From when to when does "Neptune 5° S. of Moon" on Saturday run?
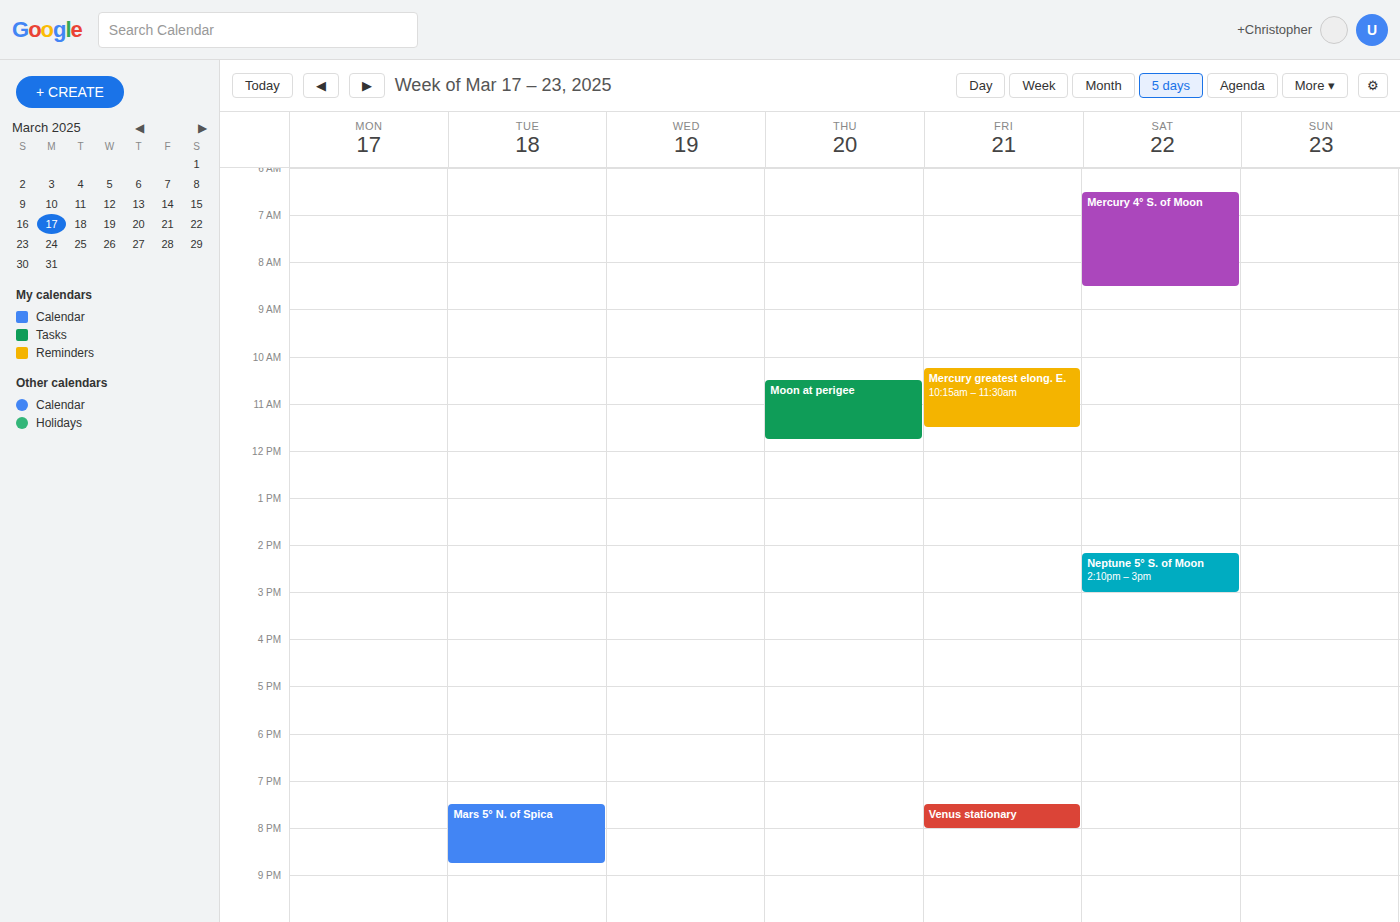
2:10 PM to 3:00 PM